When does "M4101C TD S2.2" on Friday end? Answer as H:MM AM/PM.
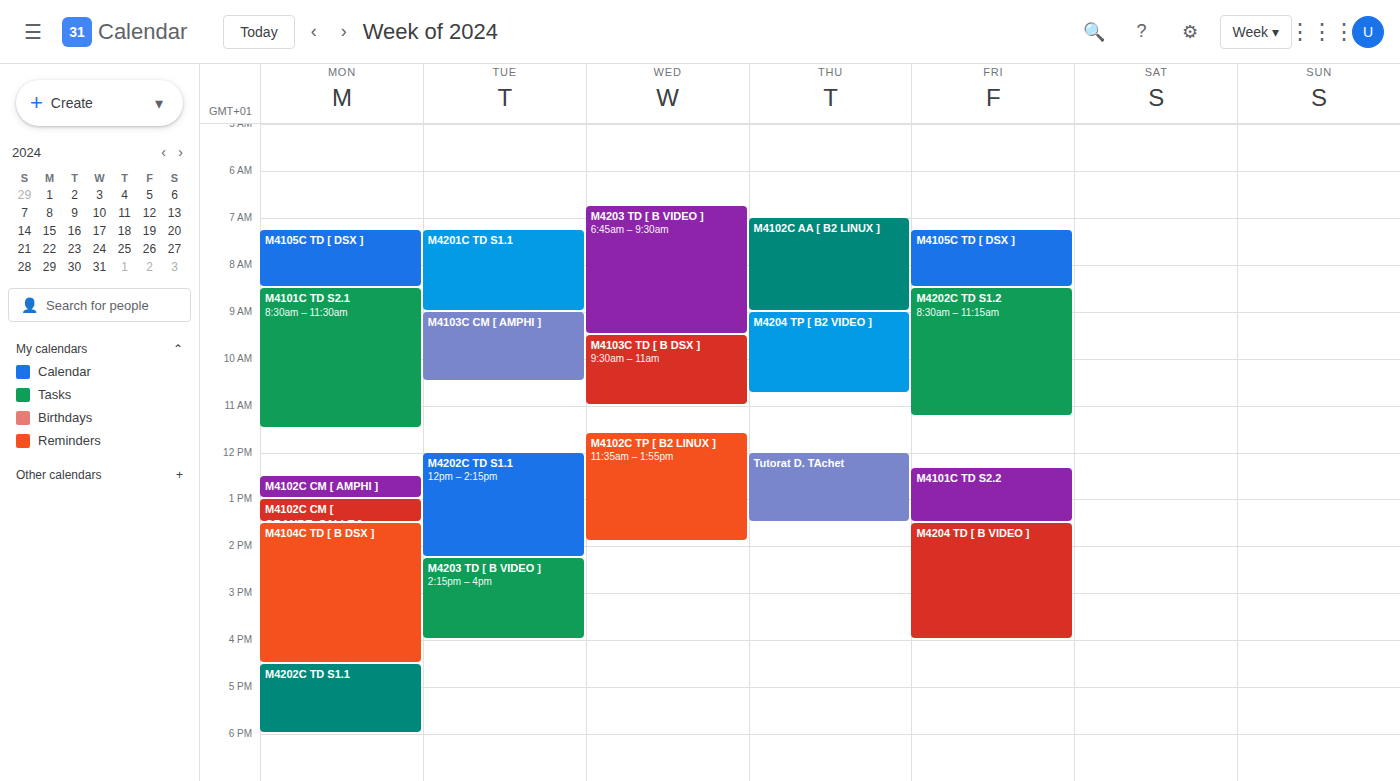
1:30 PM